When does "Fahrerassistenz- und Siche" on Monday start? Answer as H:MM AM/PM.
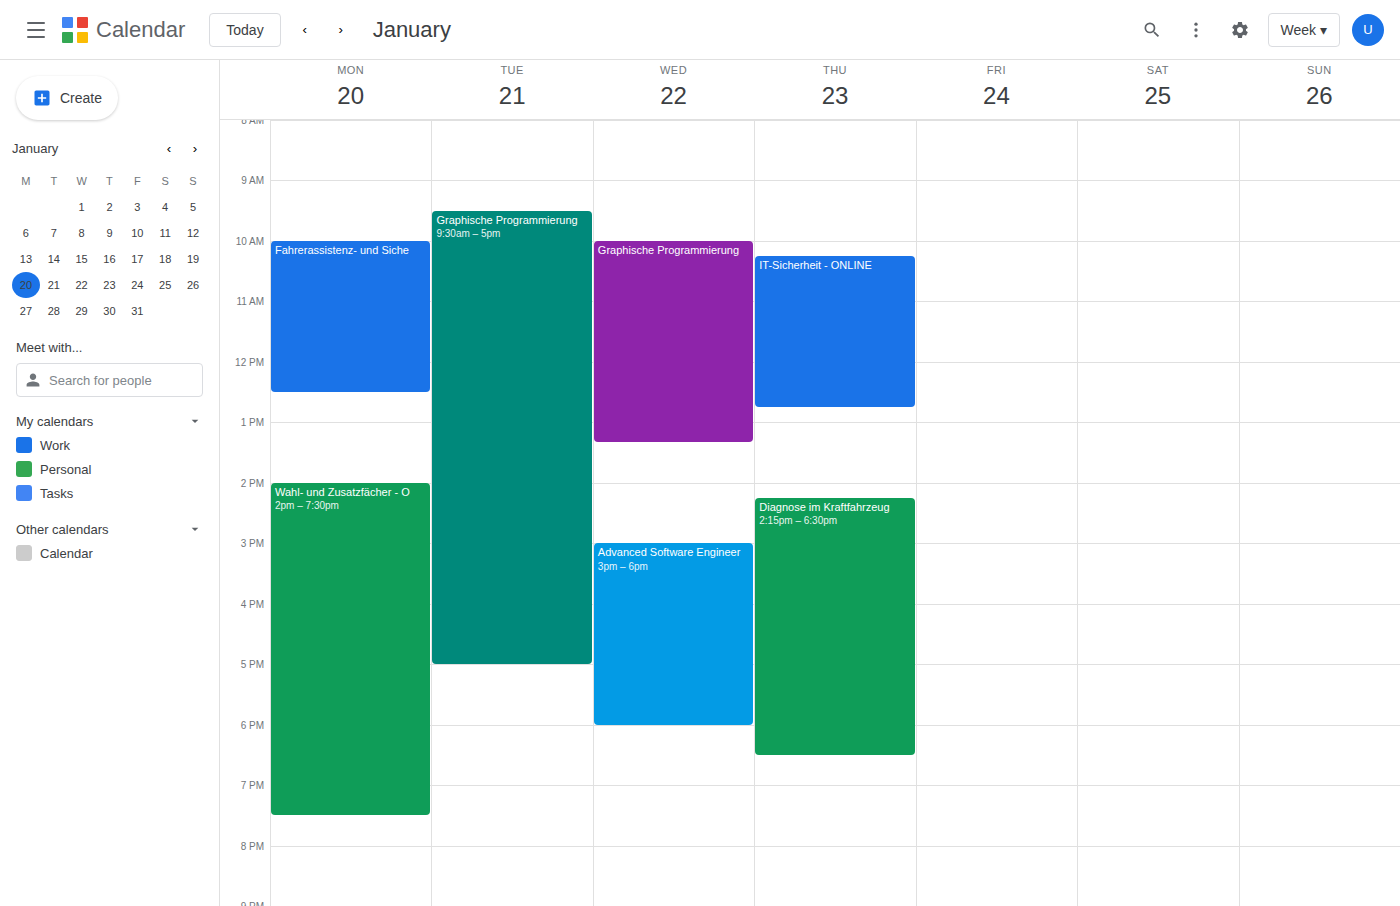
10:00 AM